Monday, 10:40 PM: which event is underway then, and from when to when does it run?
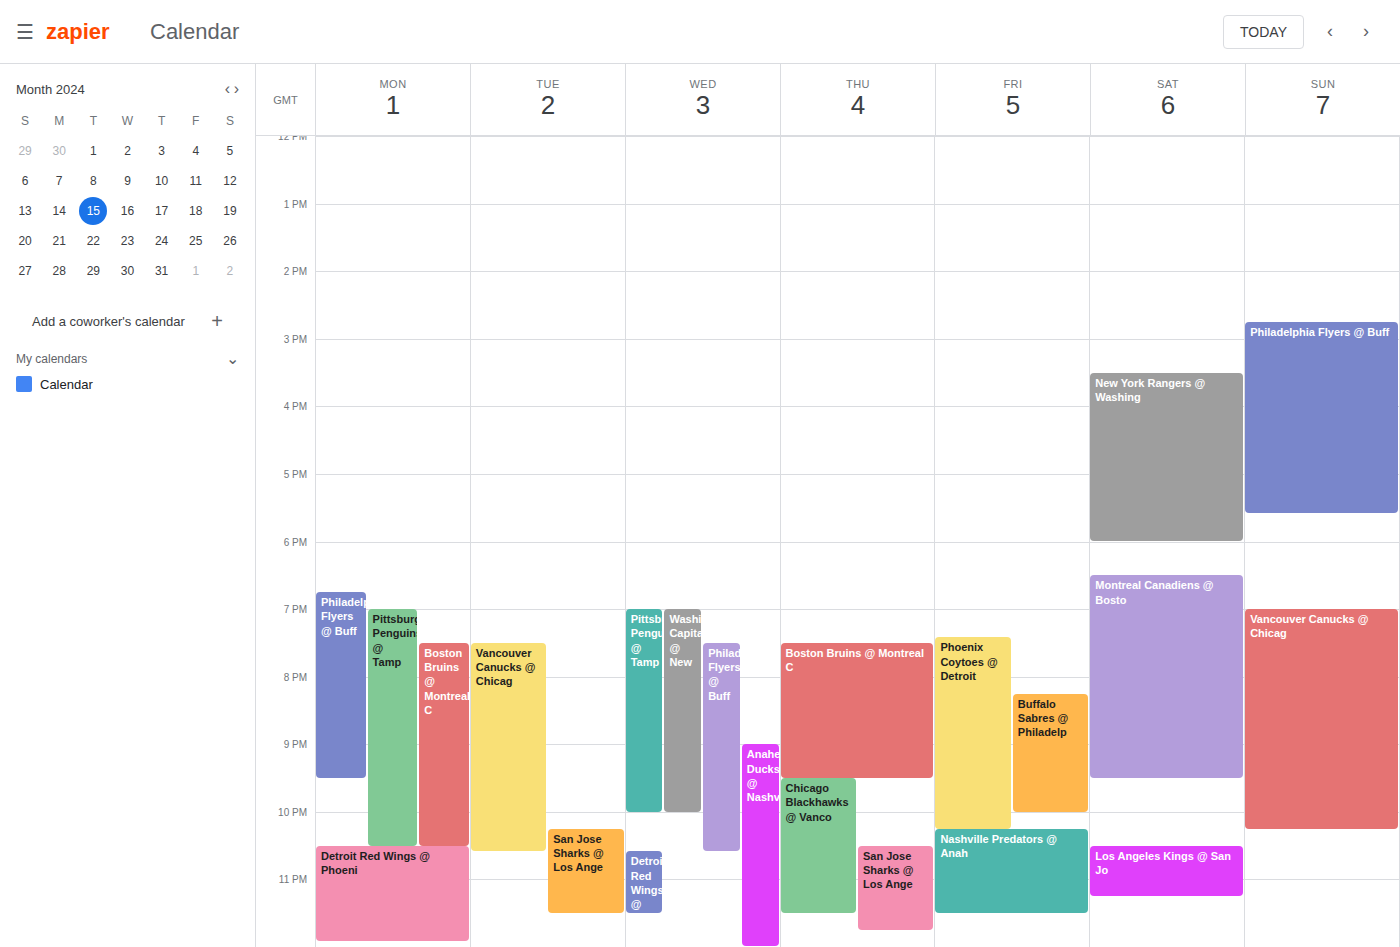
"Detroit Red Wings @ Phoeni", 10:30 PM to 11:55 PM